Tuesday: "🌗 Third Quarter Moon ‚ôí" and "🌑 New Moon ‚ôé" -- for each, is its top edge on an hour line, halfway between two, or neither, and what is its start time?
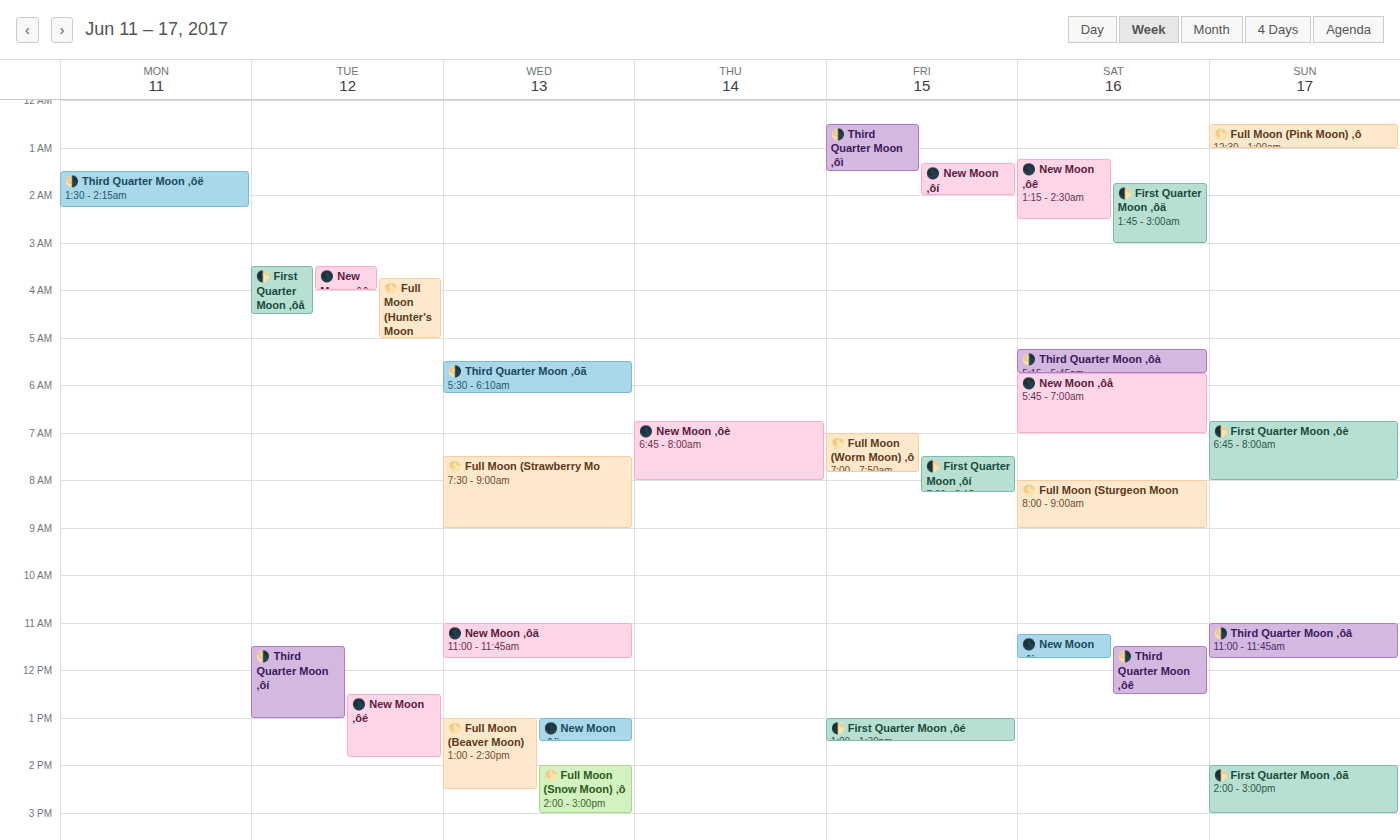
"🌗 Third Quarter Moon ‚ôí": 11:30 AM, halfway between the 11 AM and 12 PM lines. "🌑 New Moon ‚ôé": 12:30 PM, halfway between the 12 PM and 1 PM lines.